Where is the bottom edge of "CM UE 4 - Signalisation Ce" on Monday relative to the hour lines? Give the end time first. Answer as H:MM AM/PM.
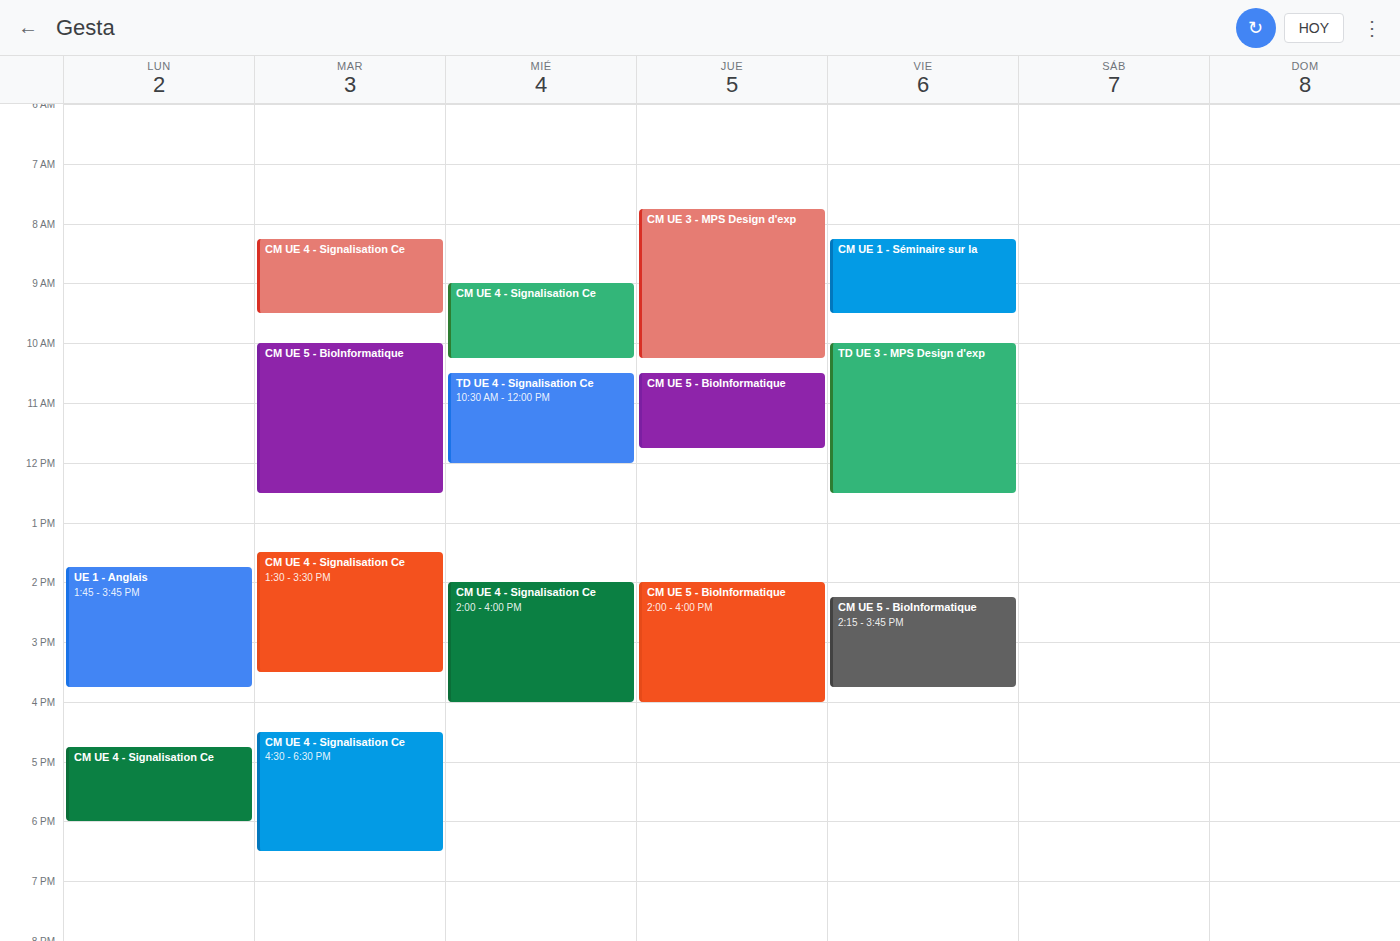
6:00 PM -- exactly on the 6 PM line.